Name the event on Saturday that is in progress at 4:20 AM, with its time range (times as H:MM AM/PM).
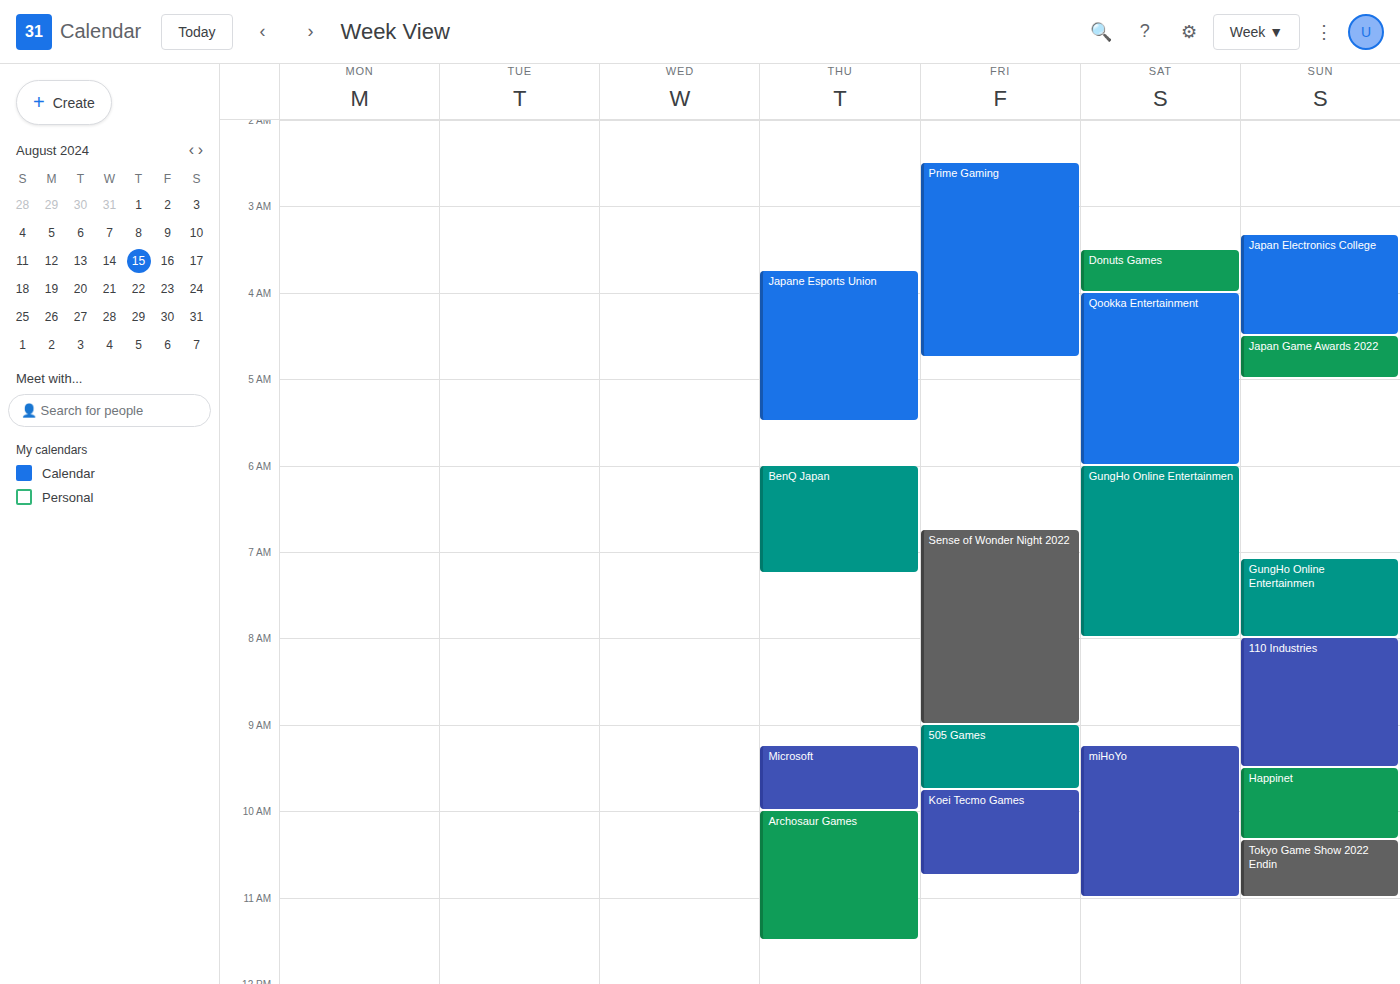
"Qookka Entertainment", 4:00 AM to 6:00 AM